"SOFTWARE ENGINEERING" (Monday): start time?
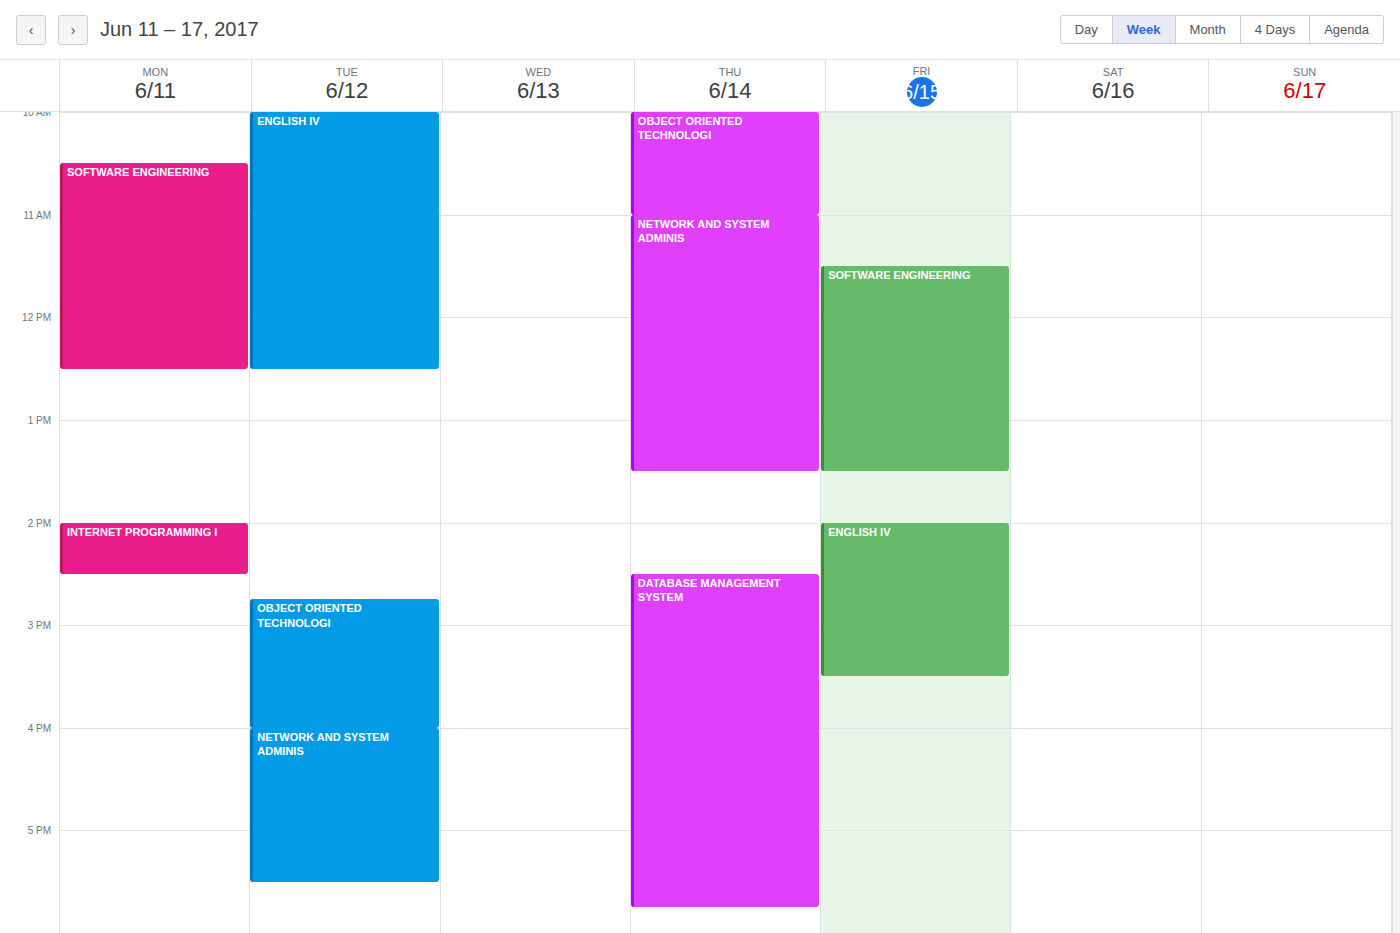
10:30